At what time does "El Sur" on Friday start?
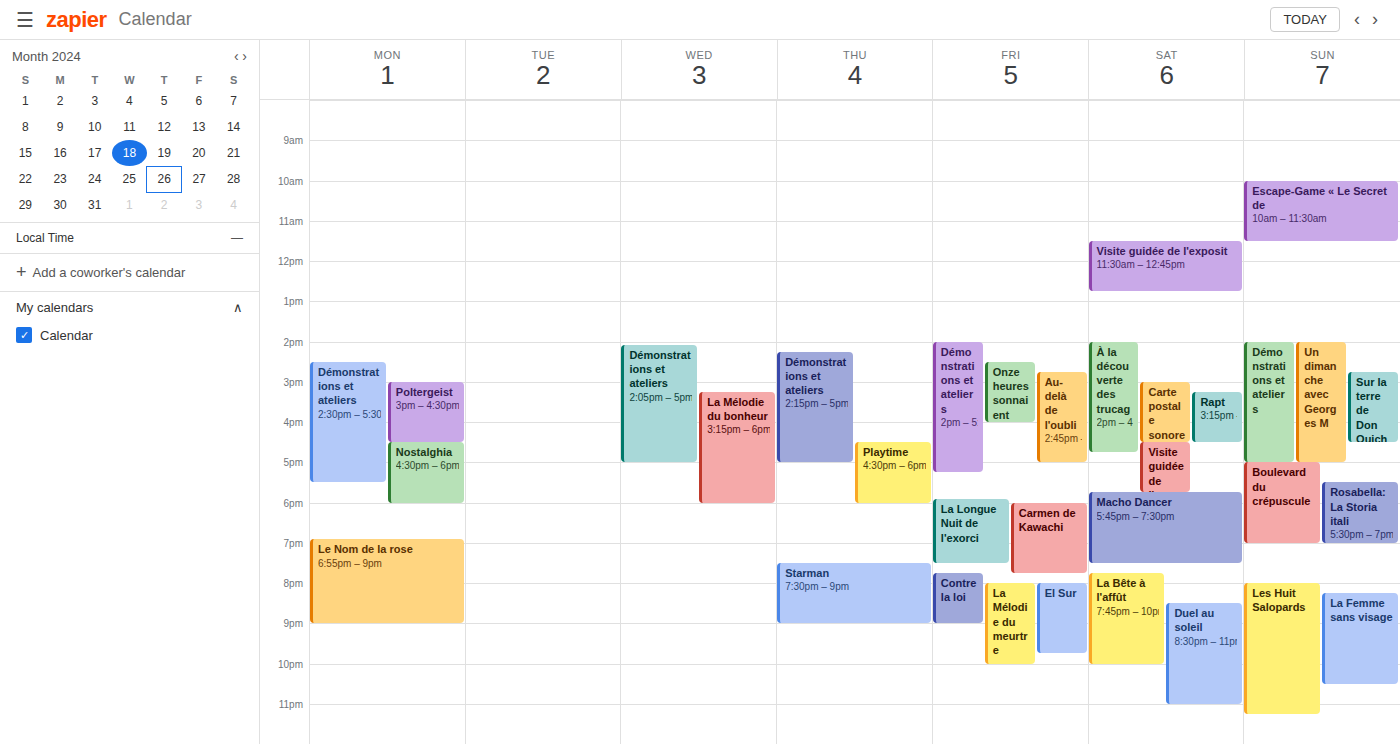
8:00 PM